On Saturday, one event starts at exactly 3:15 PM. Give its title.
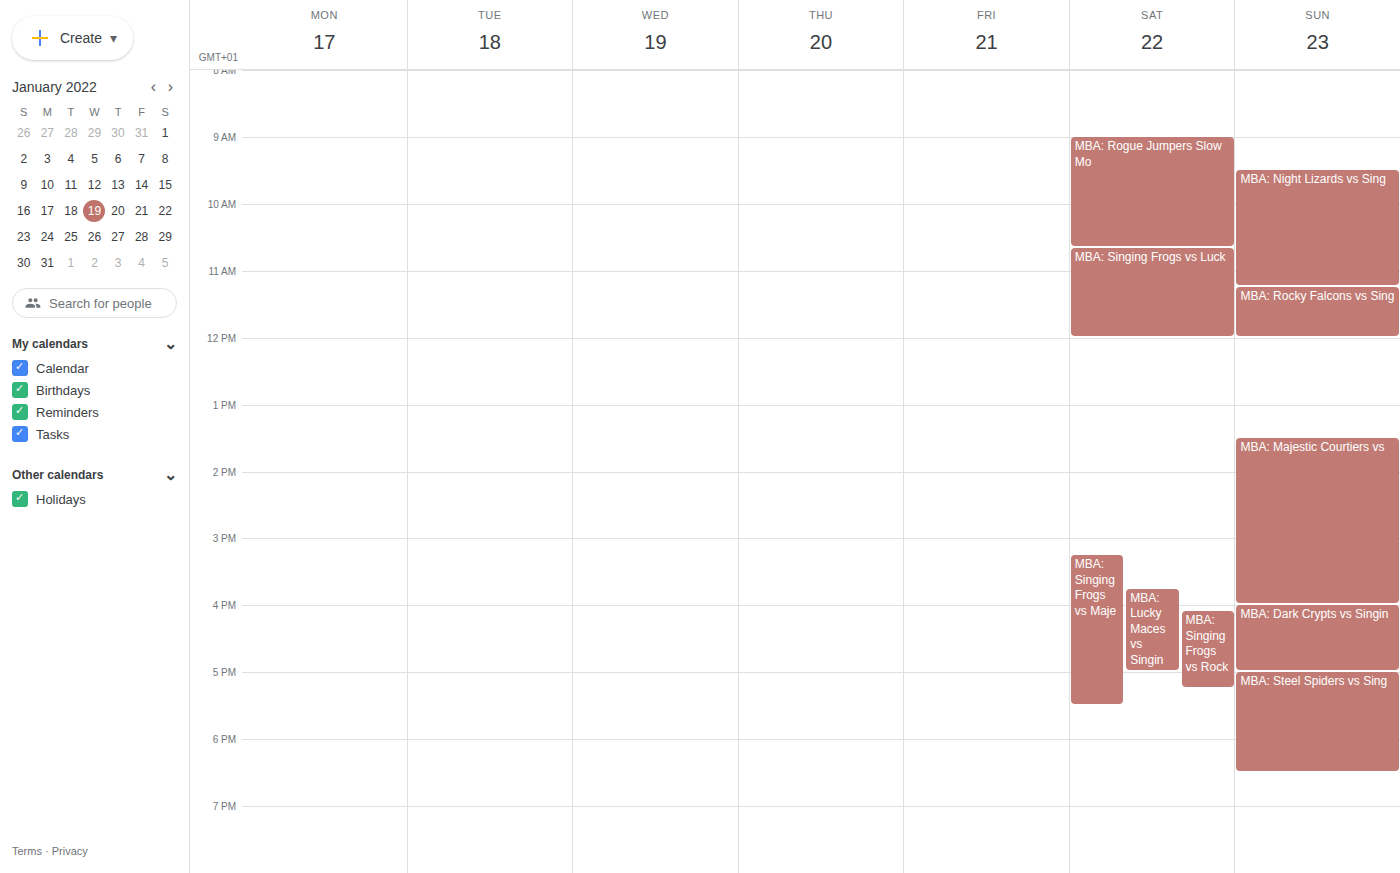
"MBA: Singing Frogs vs Maje"